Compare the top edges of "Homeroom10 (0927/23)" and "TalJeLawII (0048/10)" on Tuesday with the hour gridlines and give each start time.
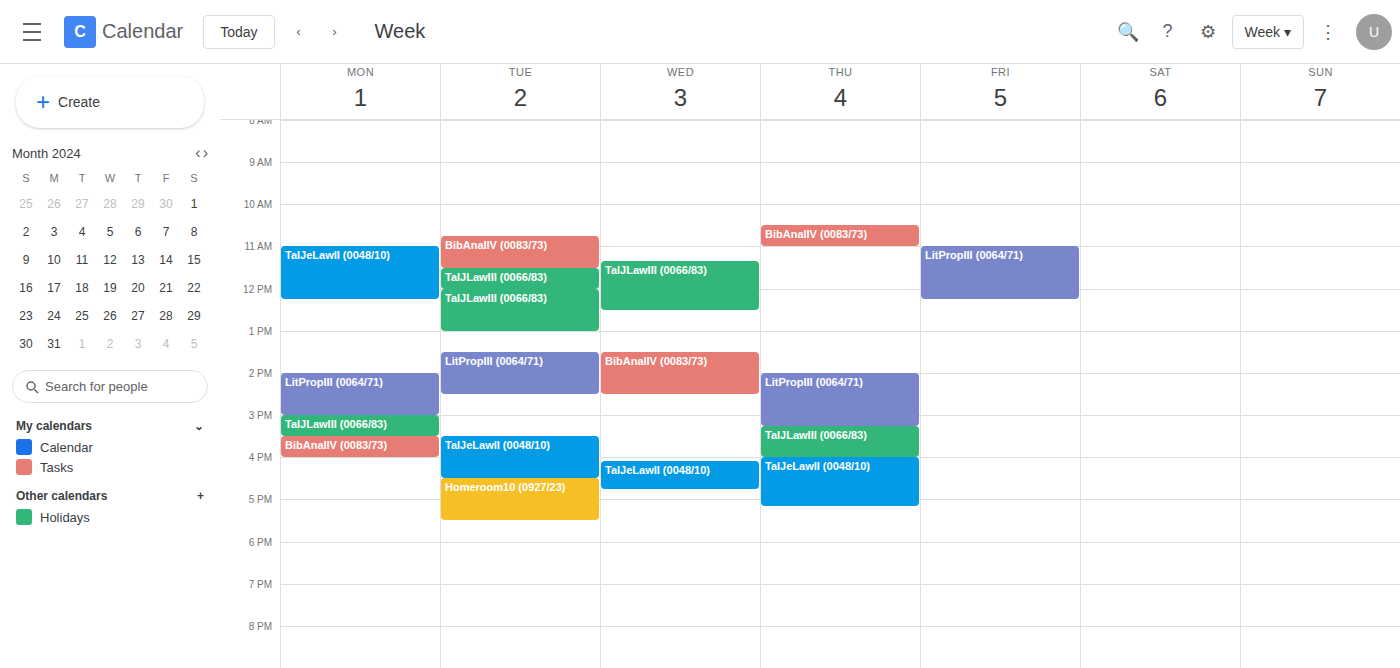
"Homeroom10 (0927/23)": 4:30 PM, halfway between the 4 PM and 5 PM lines. "TalJeLawII (0048/10)": 3:30 PM, halfway between the 3 PM and 4 PM lines.